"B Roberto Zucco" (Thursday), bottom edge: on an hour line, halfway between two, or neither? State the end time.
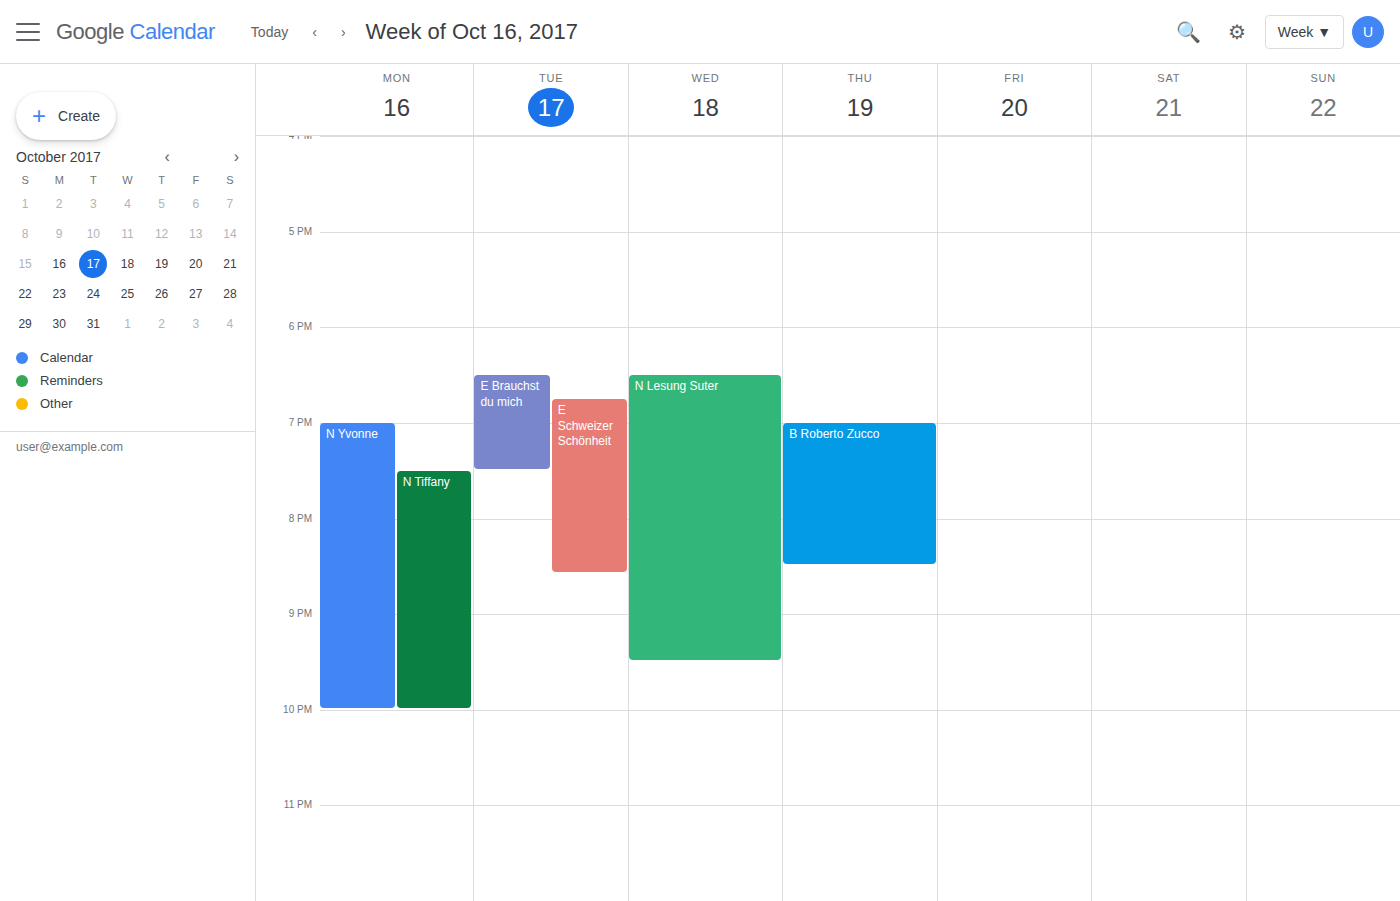
8:30 PM -- halfway between the 8 PM and 9 PM lines.